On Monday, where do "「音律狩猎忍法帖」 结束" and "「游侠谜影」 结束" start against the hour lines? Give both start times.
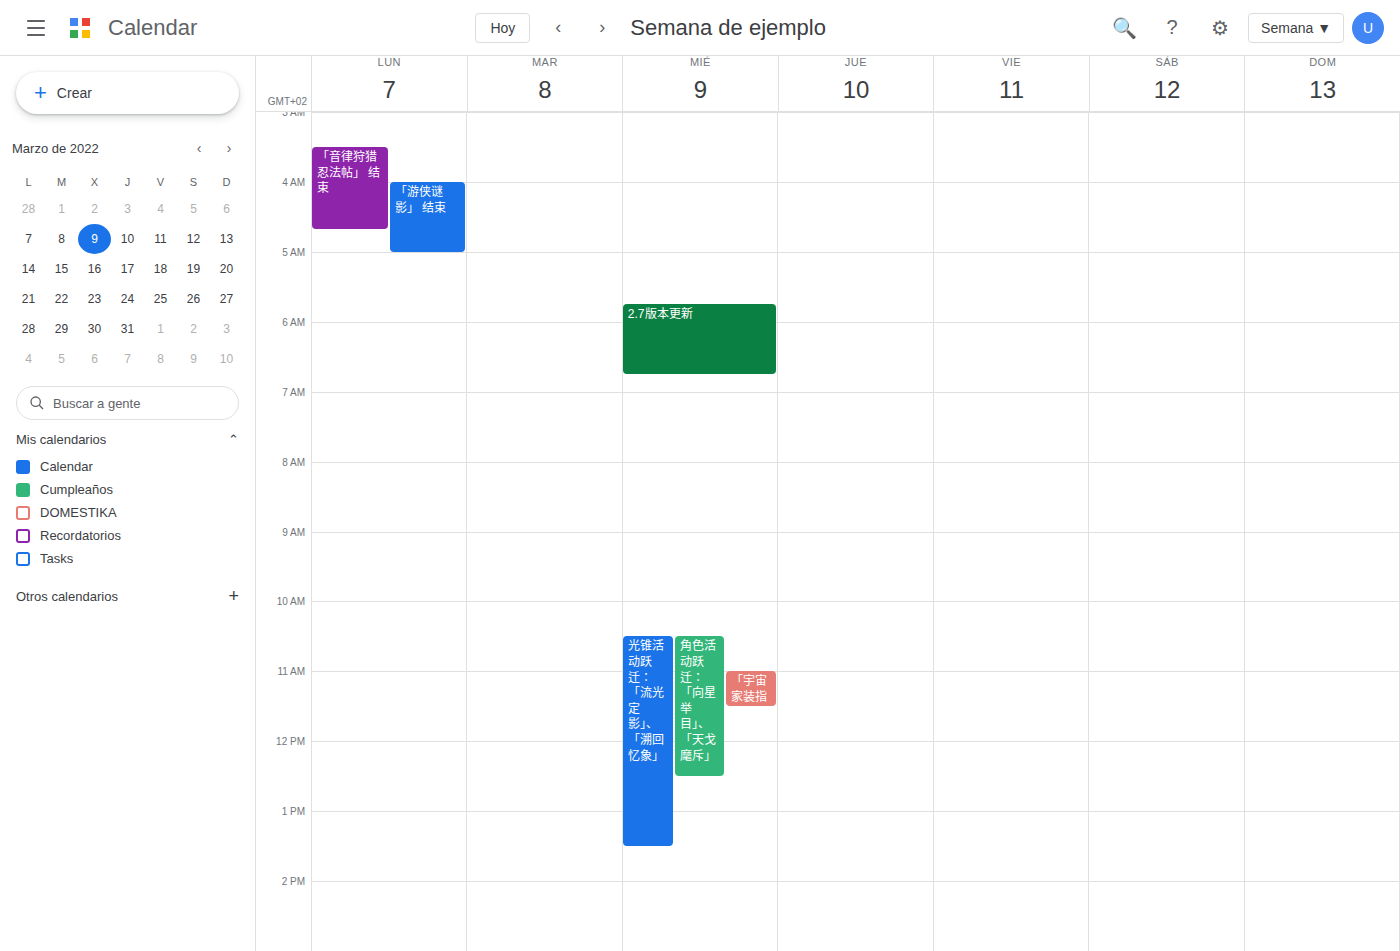
"「音律狩猎忍法帖」 结束": 3:30 AM, halfway between the 3 AM and 4 AM lines. "「游侠谜影」 结束": 4:00 AM, exactly on the 4 AM line.